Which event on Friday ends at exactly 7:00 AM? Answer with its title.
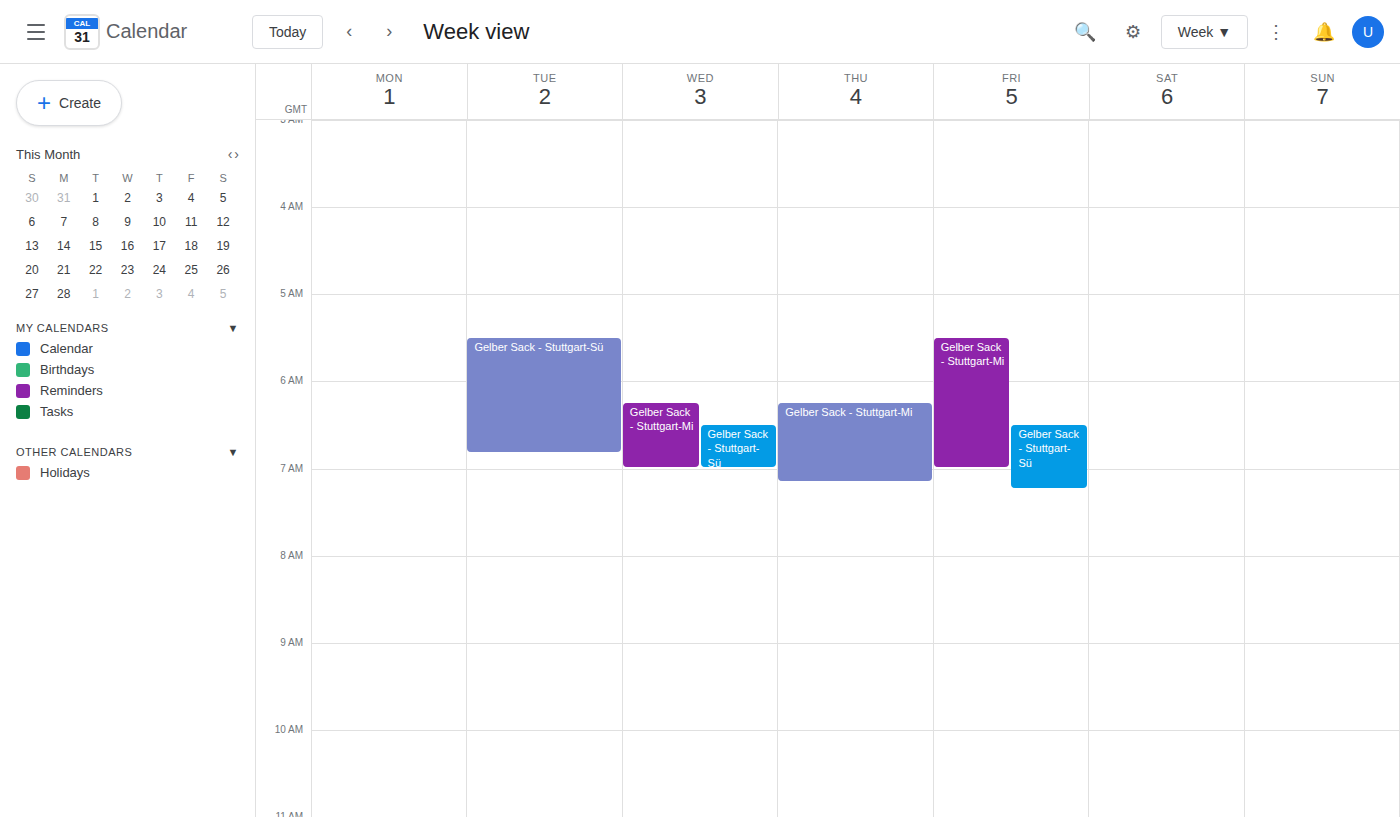
"Gelber Sack - Stuttgart-Mi"